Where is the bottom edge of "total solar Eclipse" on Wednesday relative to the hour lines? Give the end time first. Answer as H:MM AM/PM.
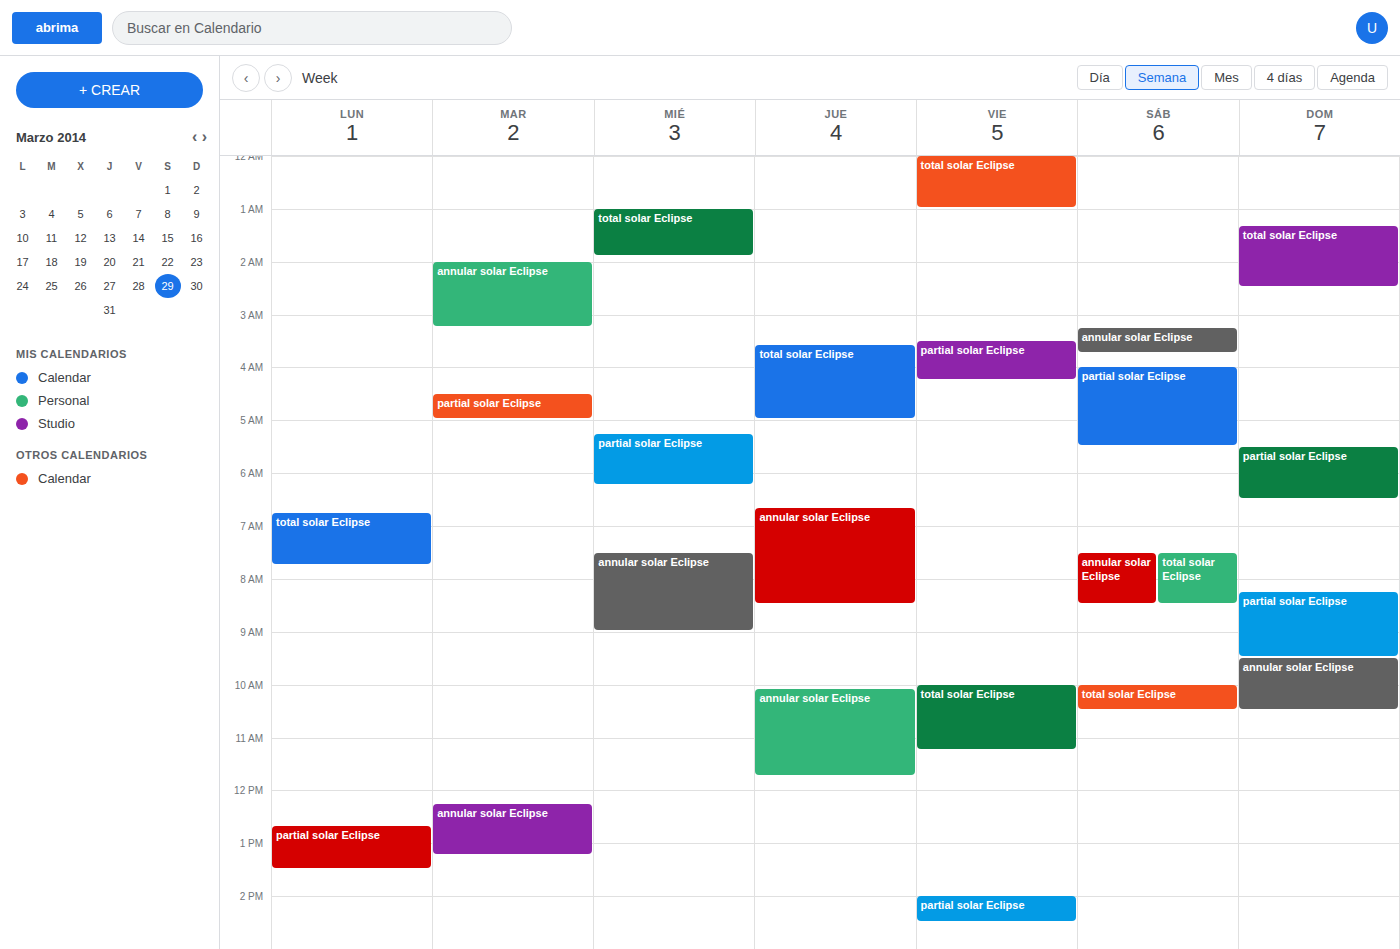
1:55 AM -- neither: 55 minutes below the 1 AM line and 5 minutes above the 2 AM line.